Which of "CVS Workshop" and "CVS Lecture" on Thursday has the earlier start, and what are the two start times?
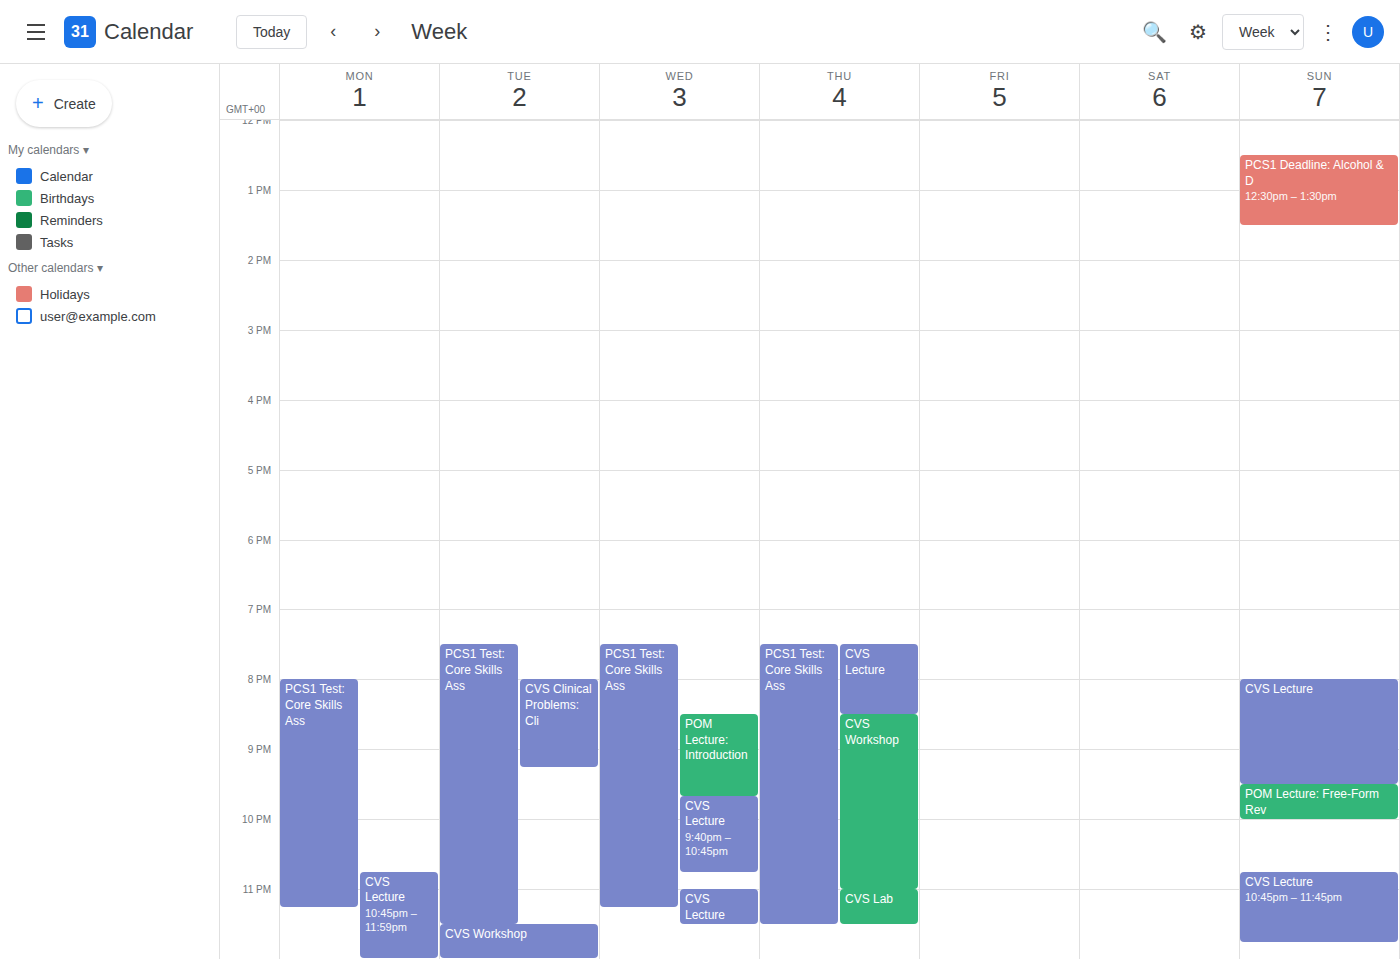
"CVS Lecture" 7:30 PM; "CVS Workshop" 8:30 PM.